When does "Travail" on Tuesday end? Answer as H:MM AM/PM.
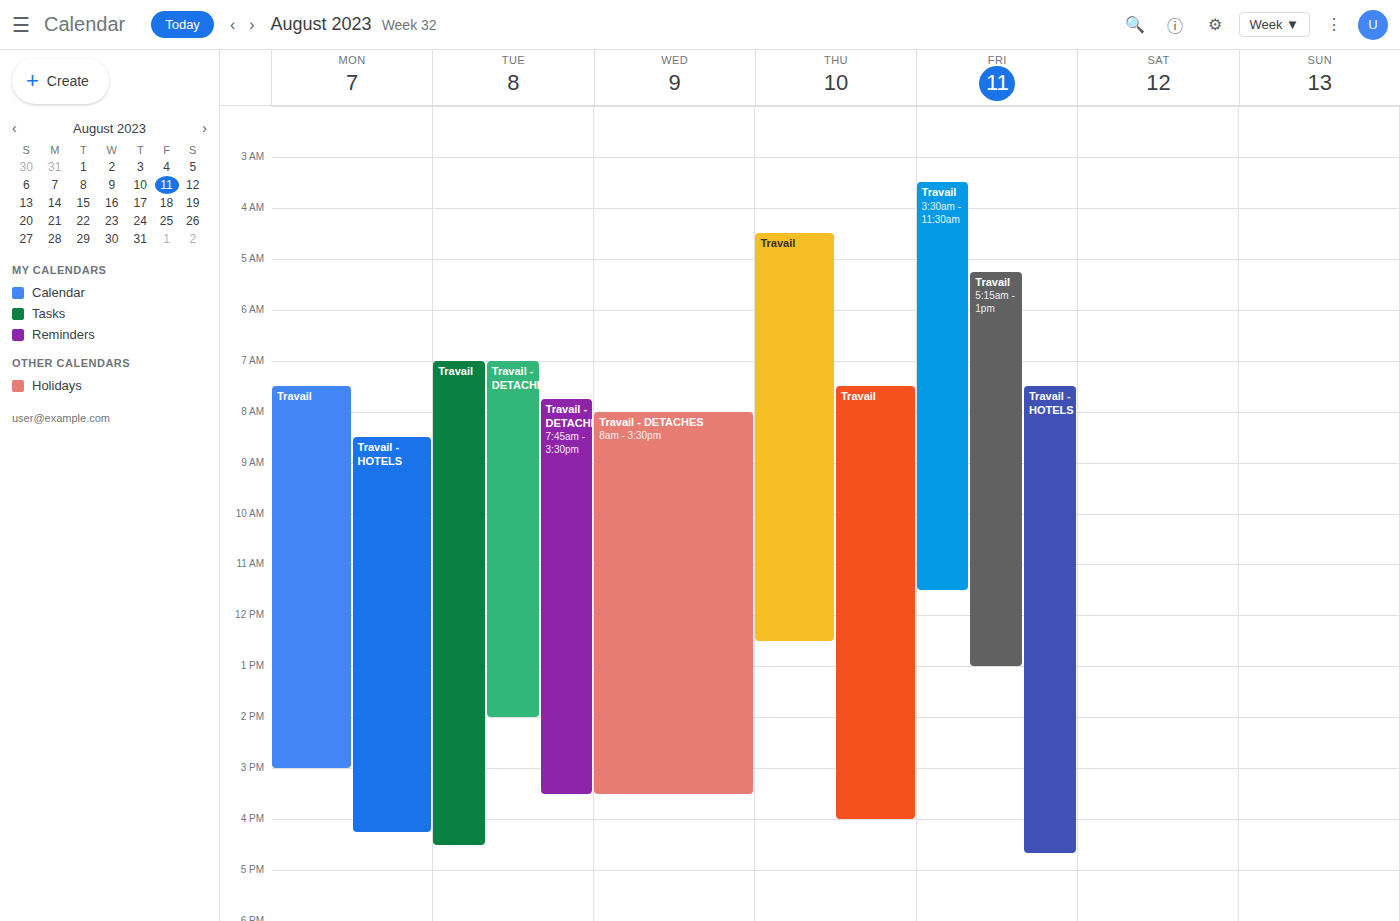
4:30 PM